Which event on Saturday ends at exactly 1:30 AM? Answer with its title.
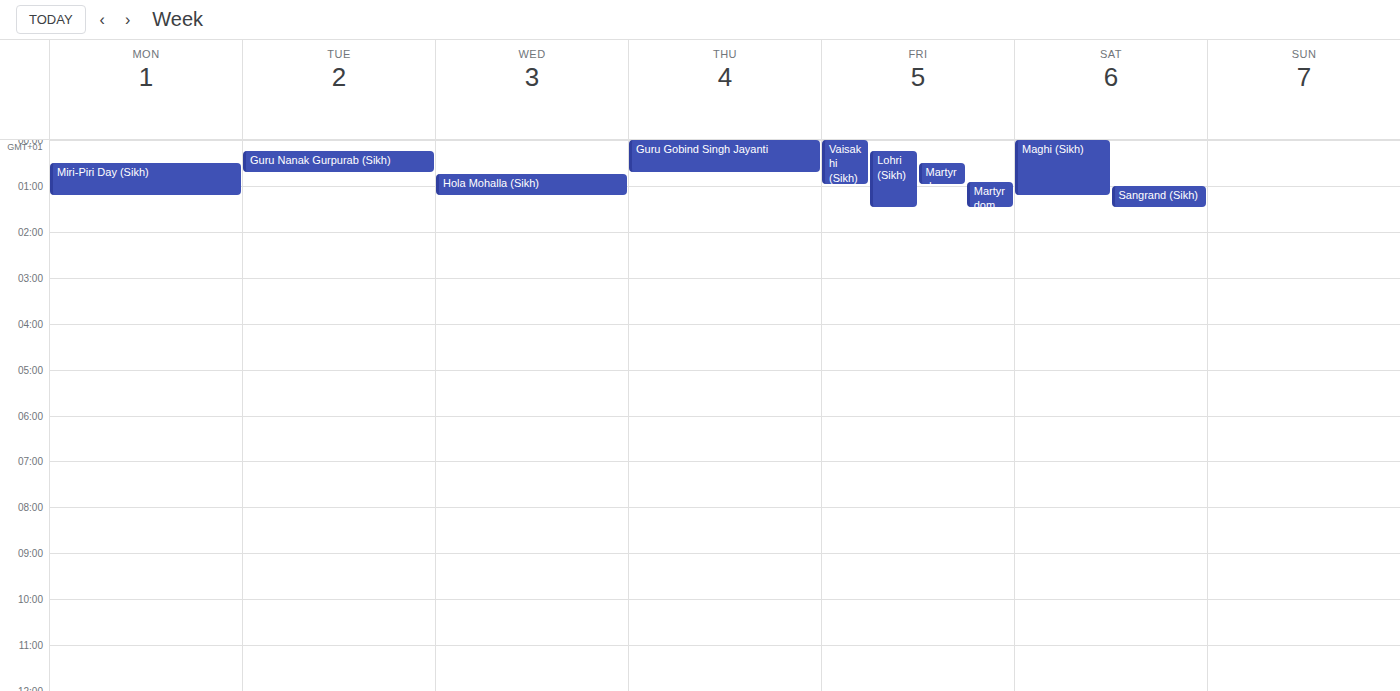
"Sangrand (Sikh)"